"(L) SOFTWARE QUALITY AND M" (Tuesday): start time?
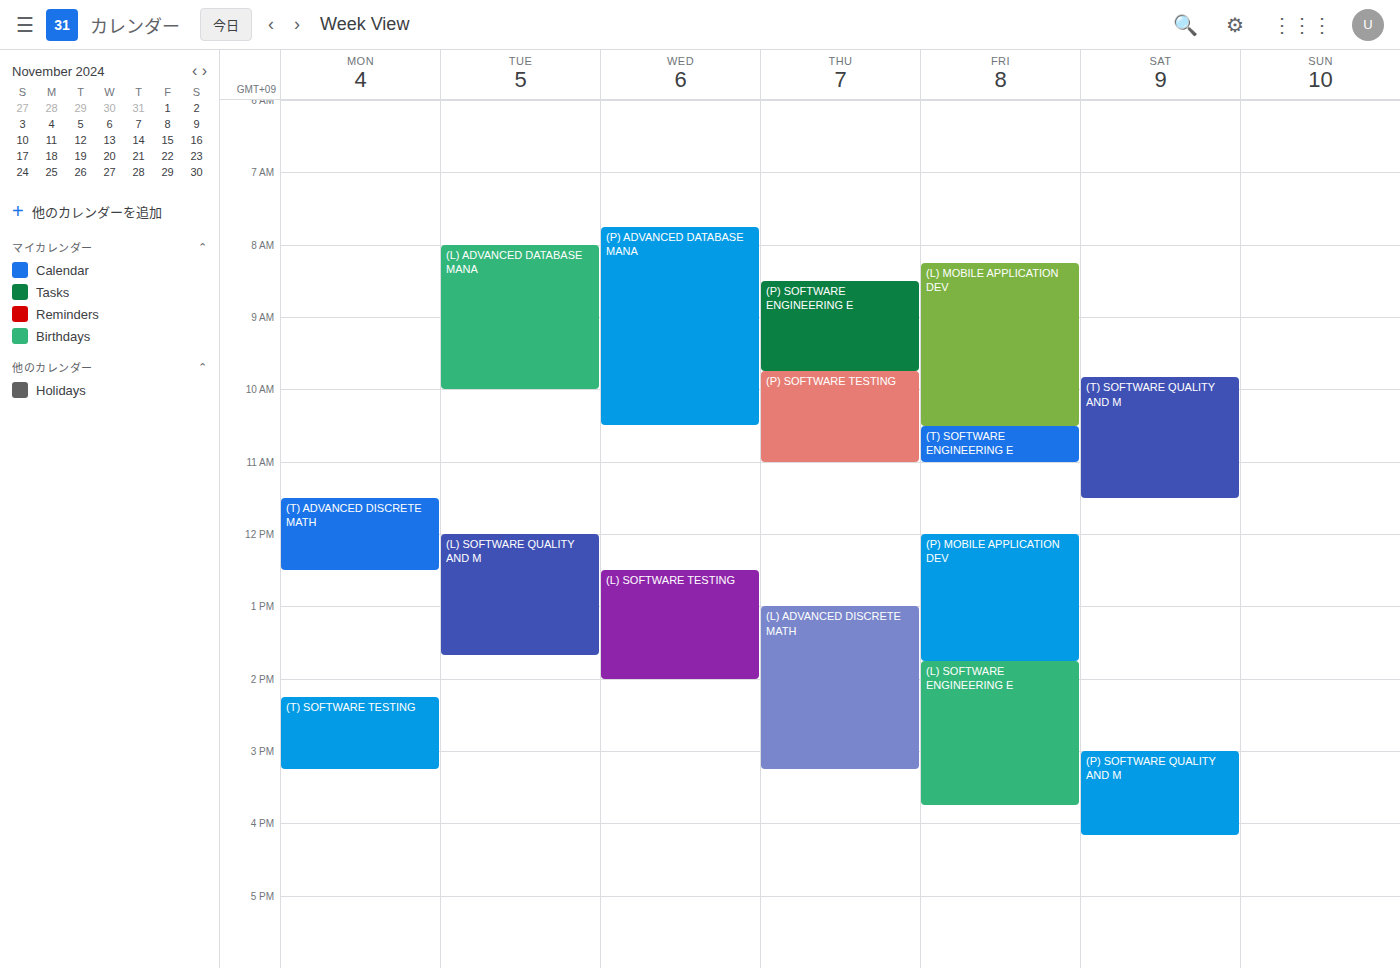
12:00 PM